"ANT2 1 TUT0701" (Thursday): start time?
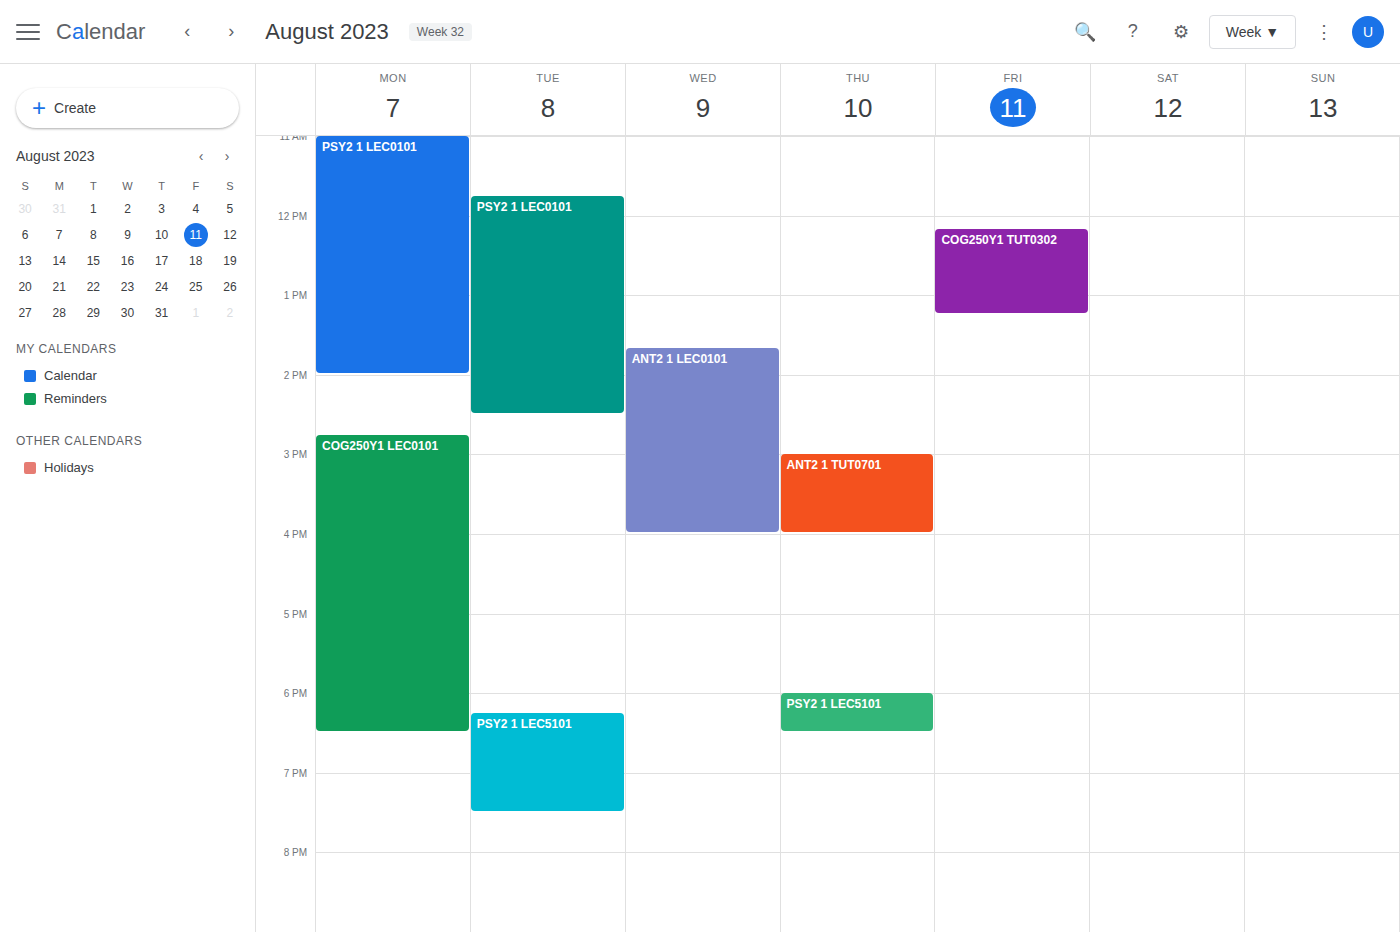
3:00 PM